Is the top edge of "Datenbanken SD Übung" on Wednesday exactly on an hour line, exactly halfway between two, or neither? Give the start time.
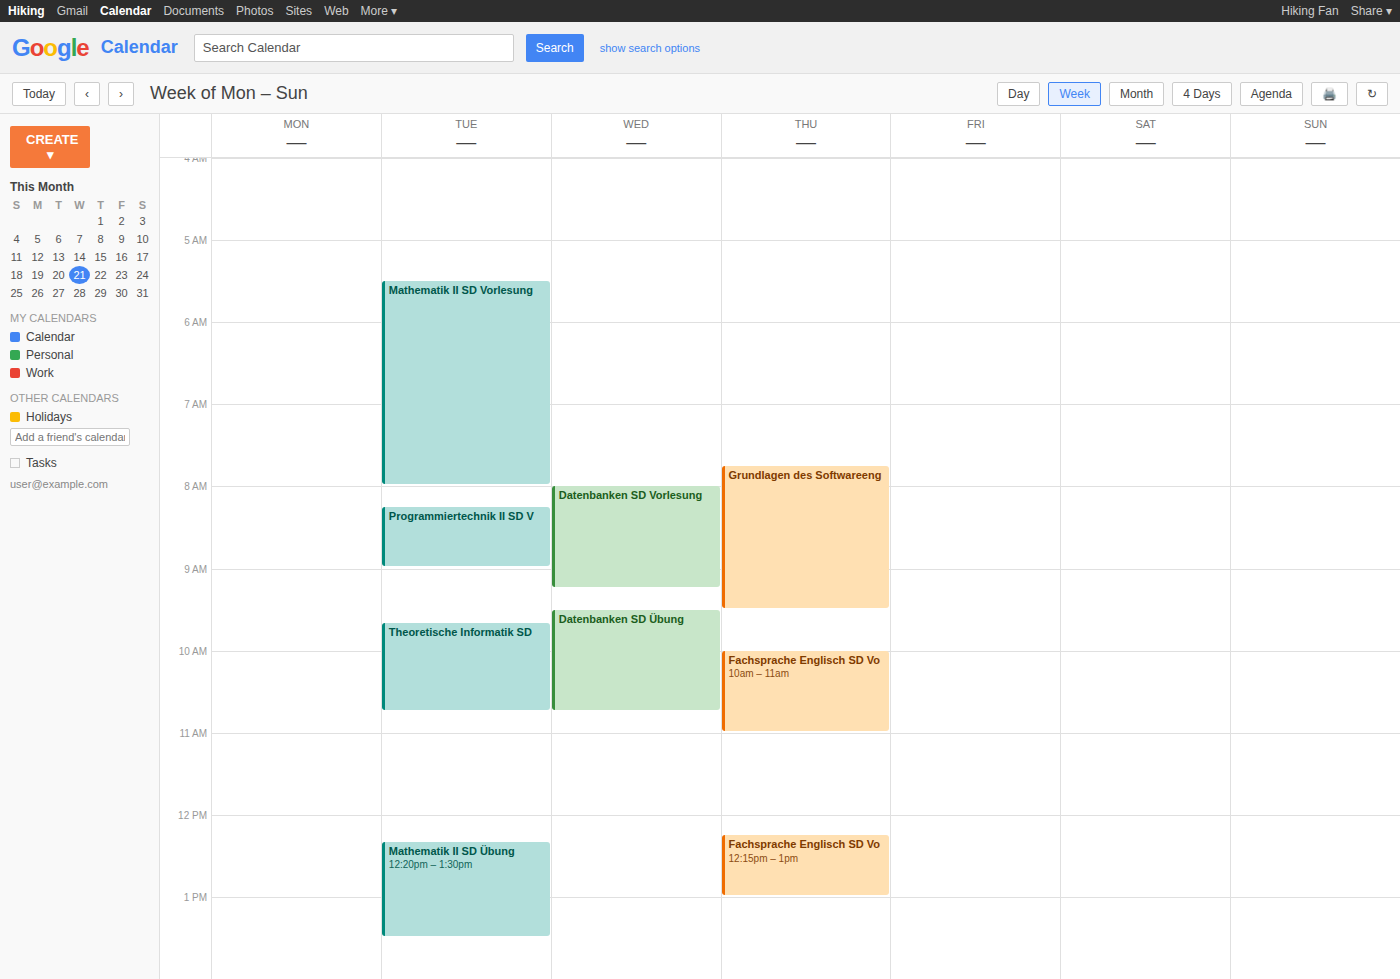
9:30 AM -- halfway between the 9 AM and 10 AM lines.